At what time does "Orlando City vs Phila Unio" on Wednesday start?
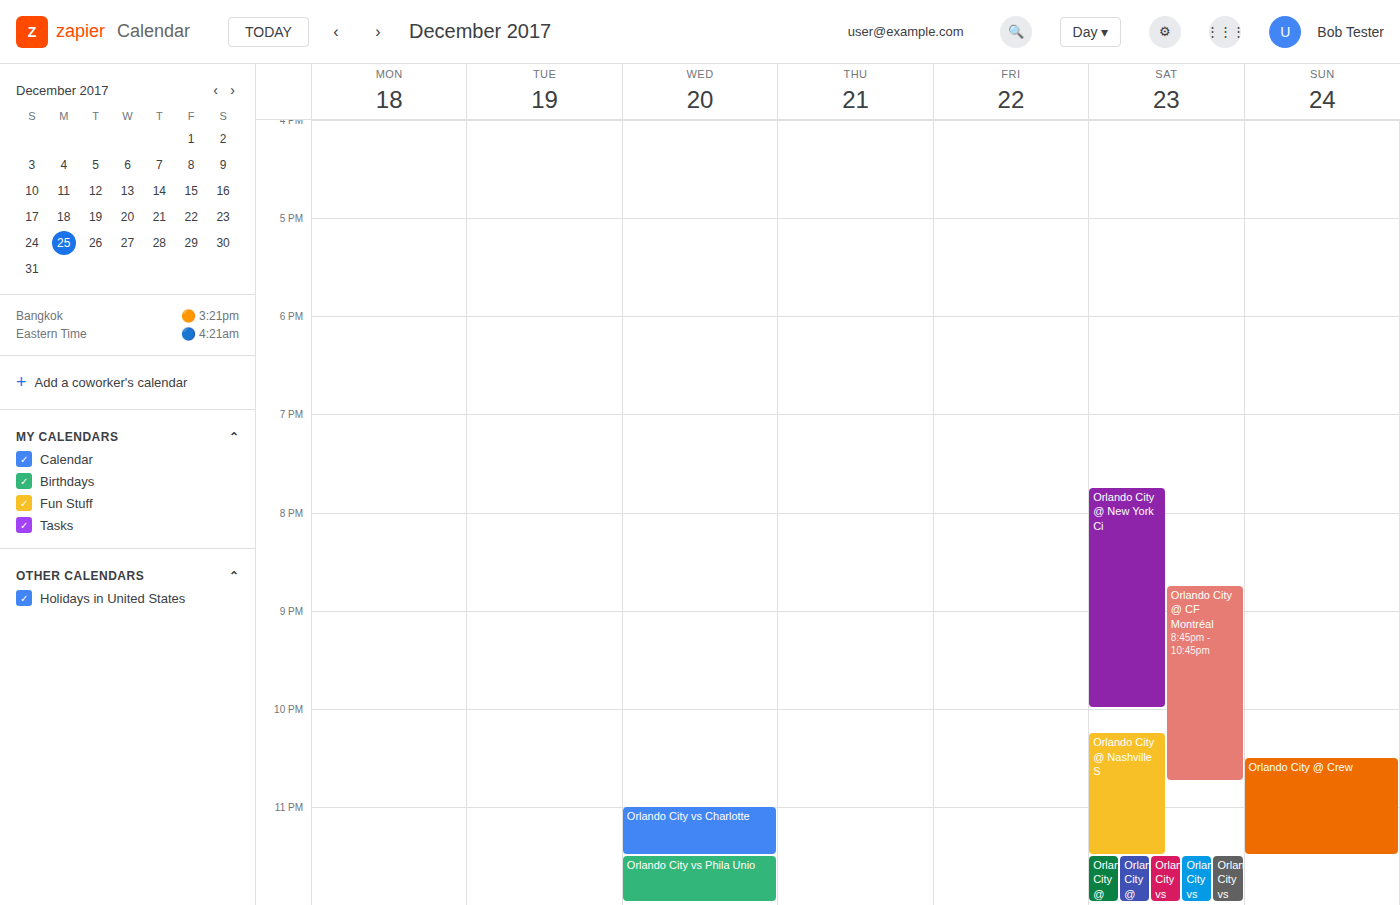
11:30 PM